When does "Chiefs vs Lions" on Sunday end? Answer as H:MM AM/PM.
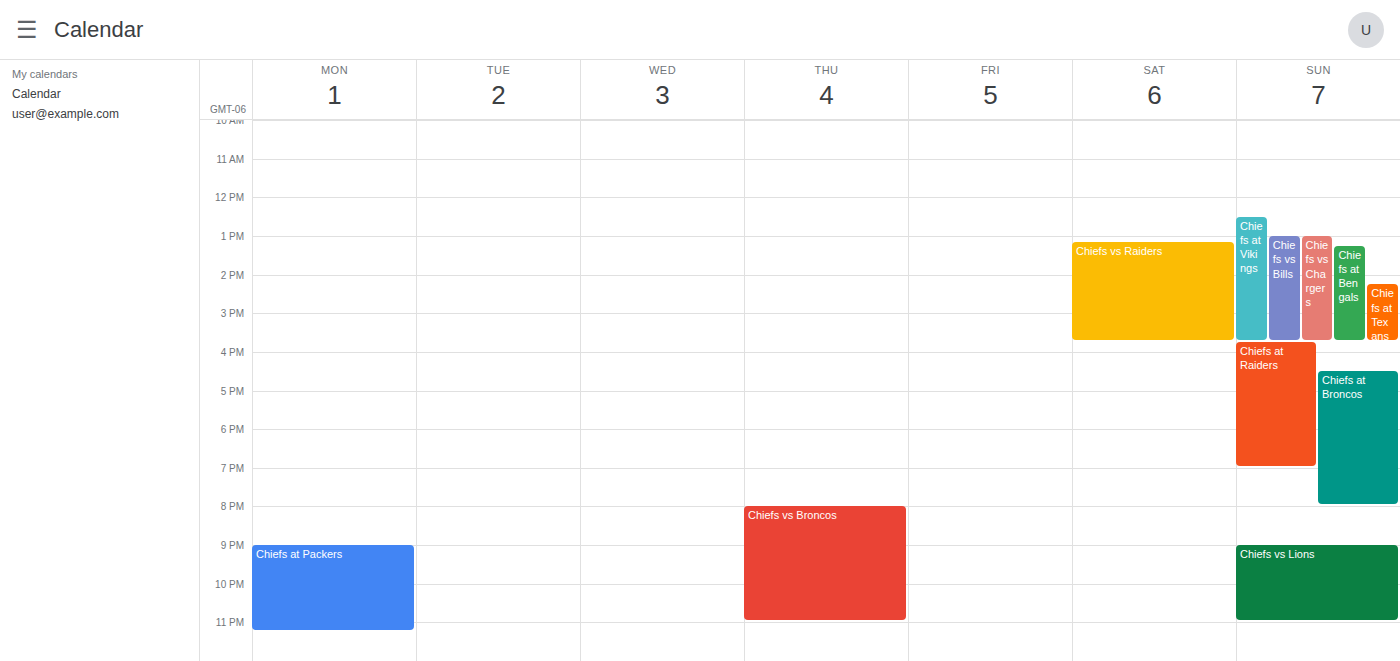
11:00 PM